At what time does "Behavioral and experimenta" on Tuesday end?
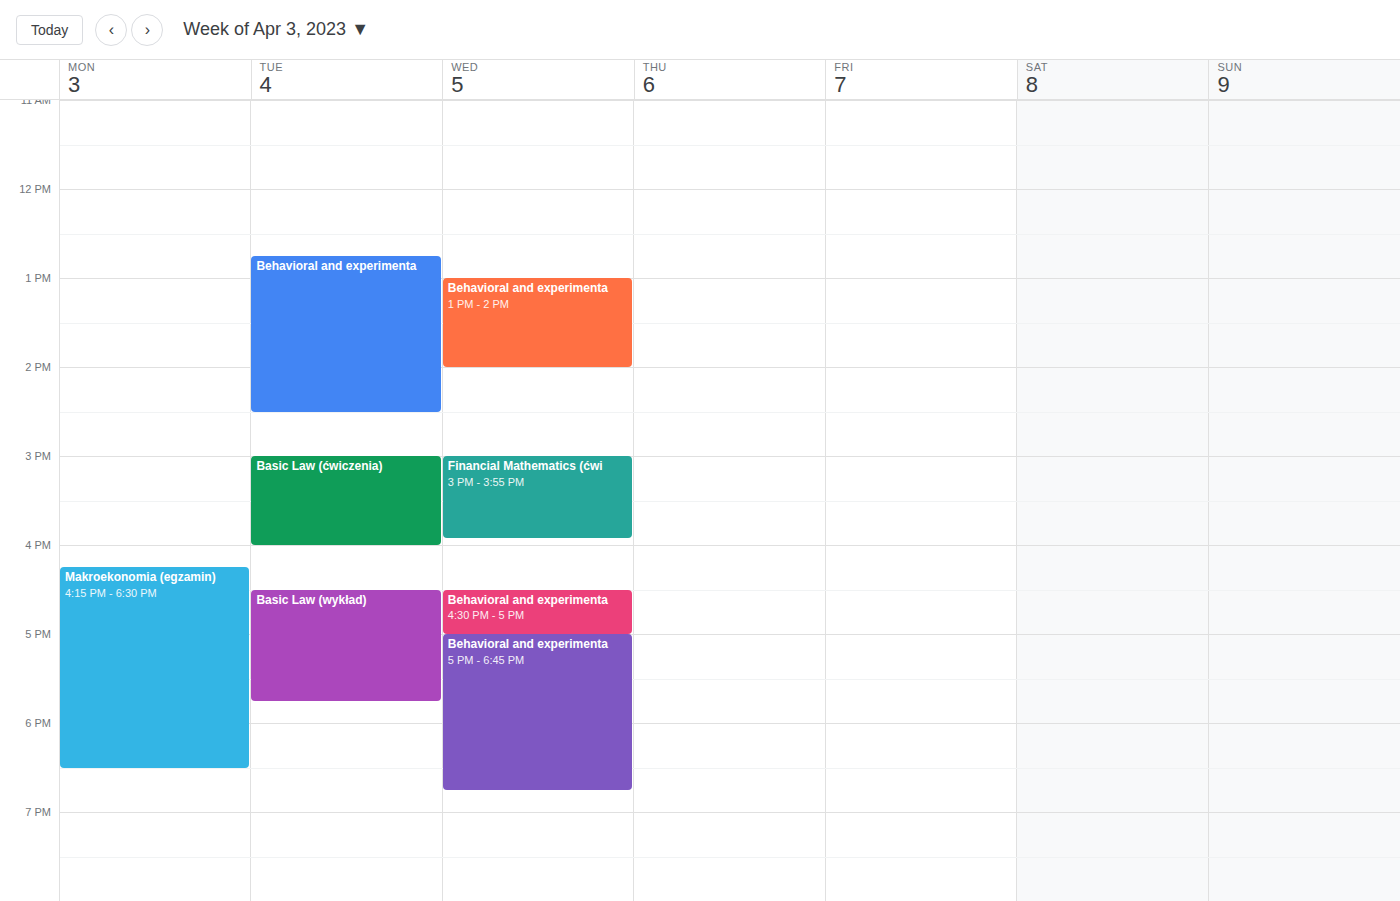
2:30 PM